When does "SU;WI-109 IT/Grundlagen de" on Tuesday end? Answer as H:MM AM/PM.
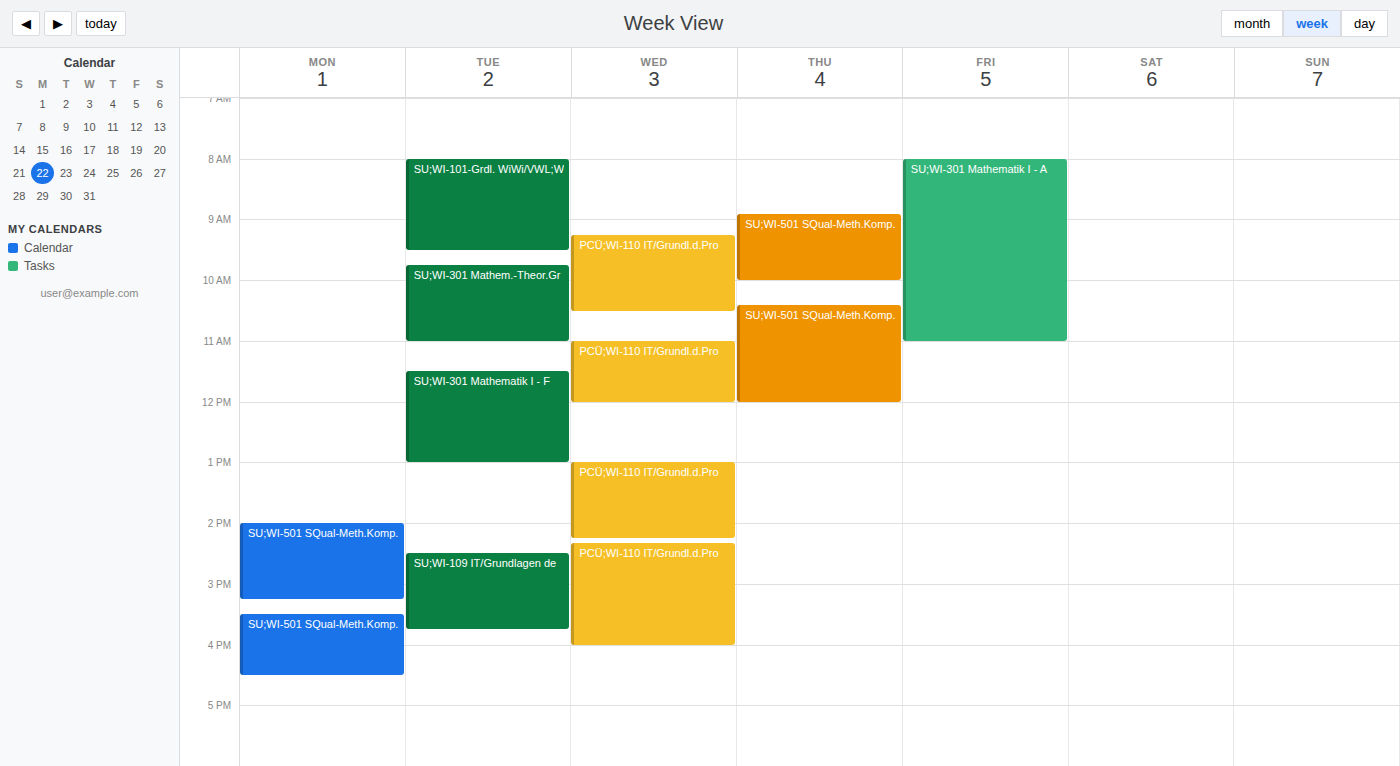
3:45 PM